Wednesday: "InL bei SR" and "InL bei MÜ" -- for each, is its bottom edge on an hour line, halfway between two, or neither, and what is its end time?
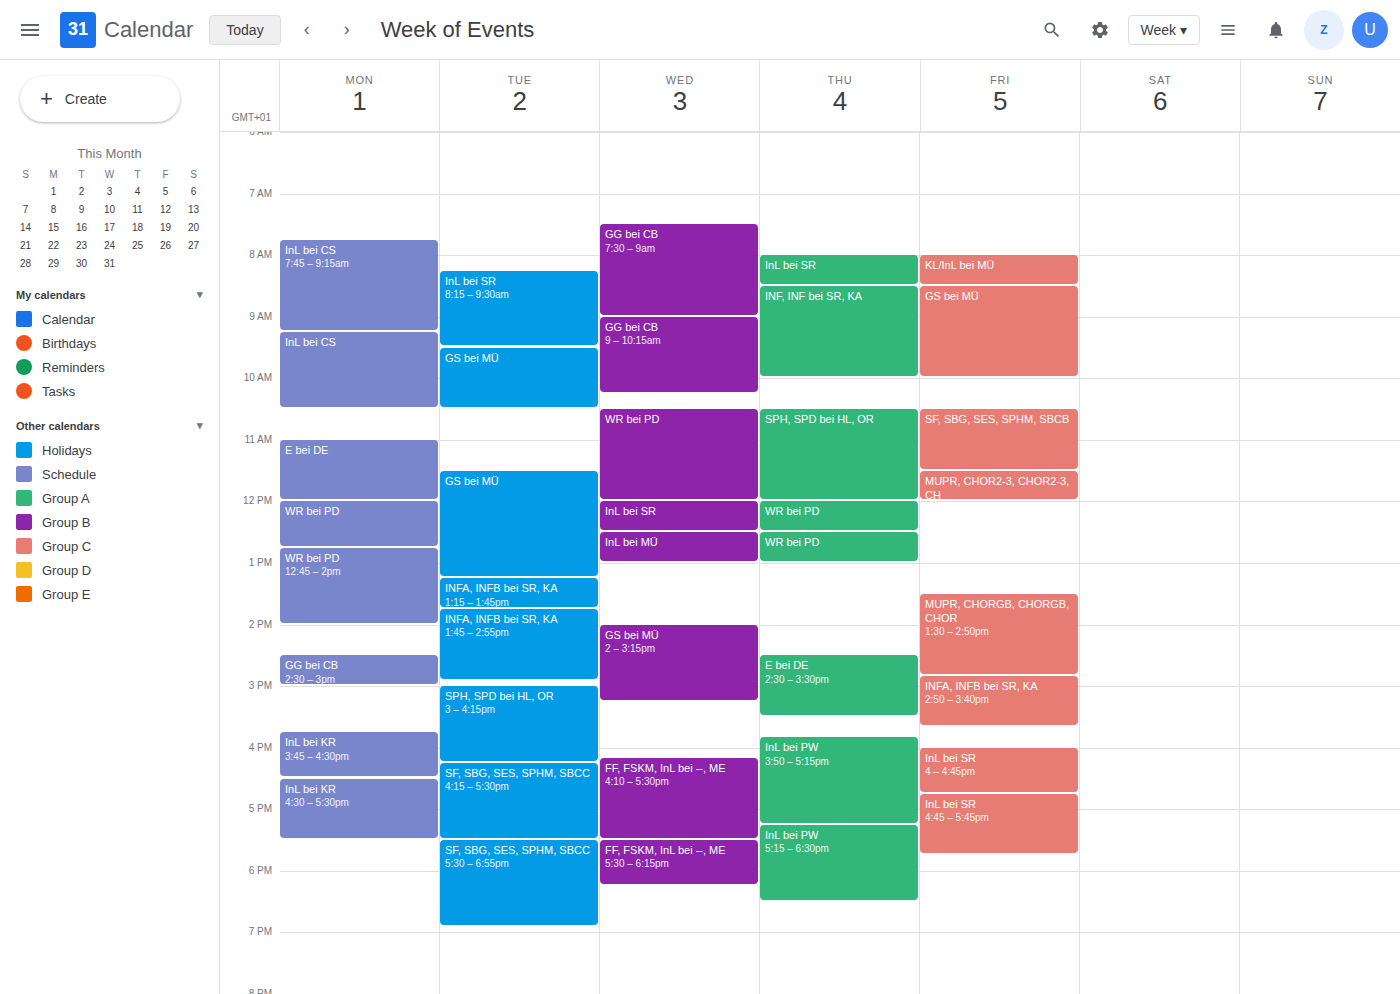
"InL bei SR": 12:30 PM, halfway between the 12 PM and 1 PM lines. "InL bei MÜ": 1:00 PM, exactly on the 1 PM line.